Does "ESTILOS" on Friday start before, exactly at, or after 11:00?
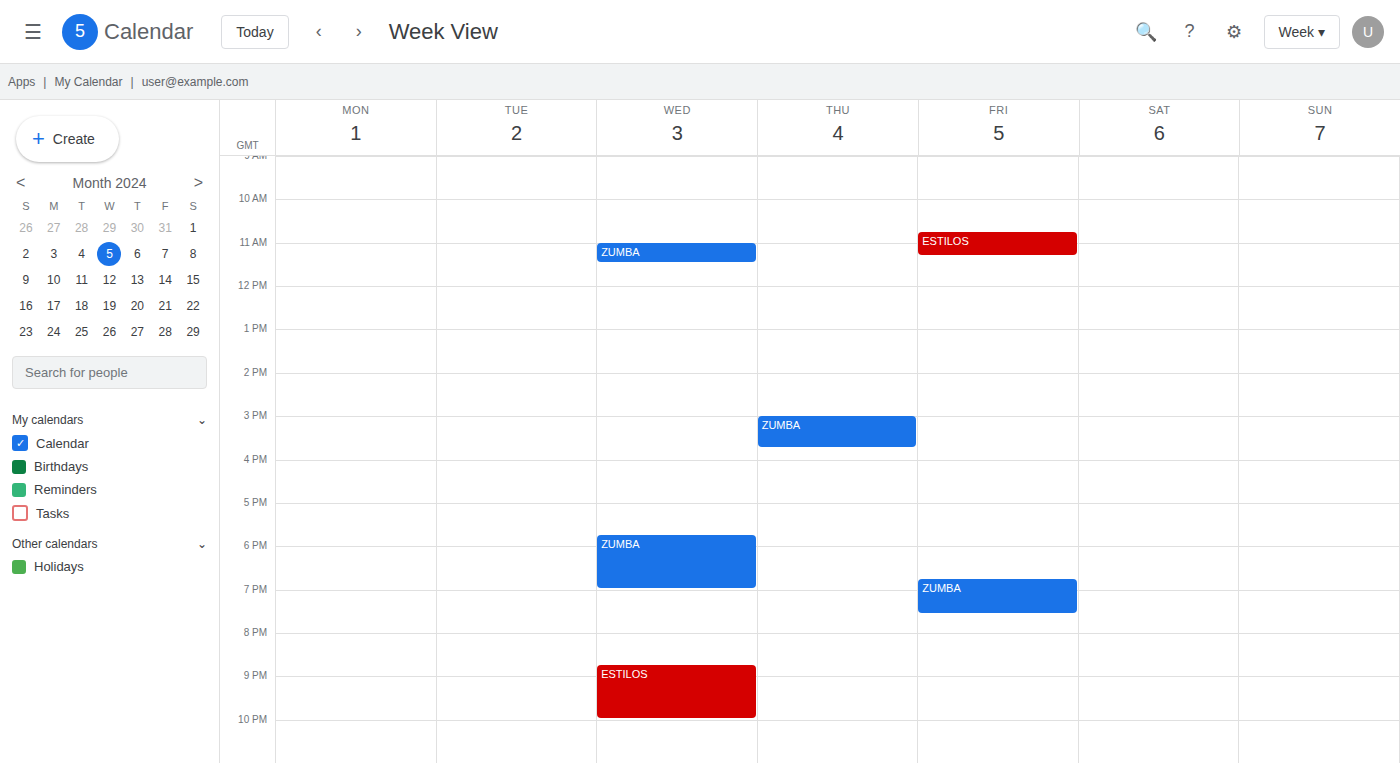
10:45 -- before 11:00, 15 minutes above the 11:00 line.